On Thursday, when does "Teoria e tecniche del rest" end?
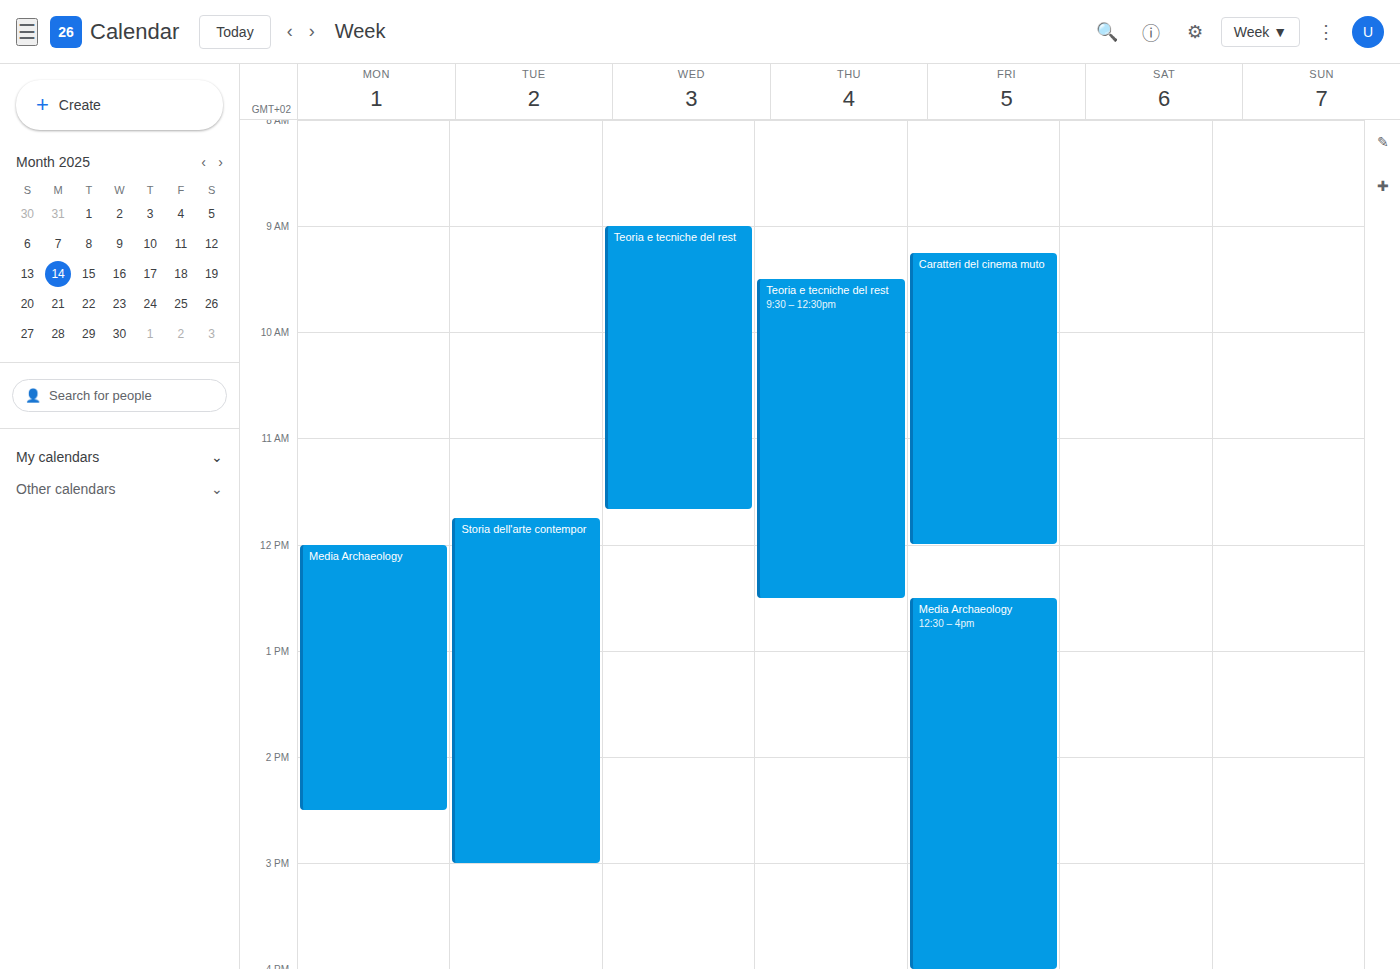
12:30 PM